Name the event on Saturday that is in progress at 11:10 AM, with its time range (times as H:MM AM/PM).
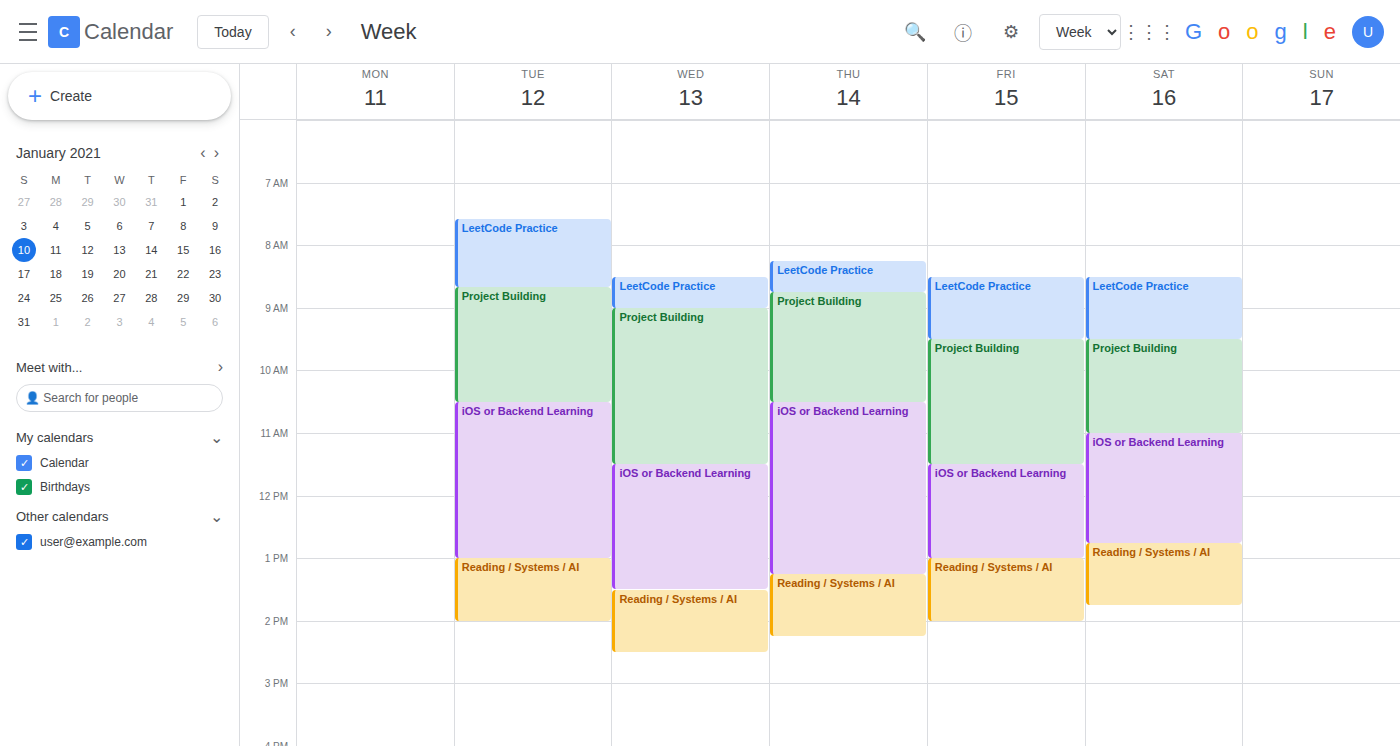
"iOS or Backend Learning", 11:00 AM to 12:45 PM